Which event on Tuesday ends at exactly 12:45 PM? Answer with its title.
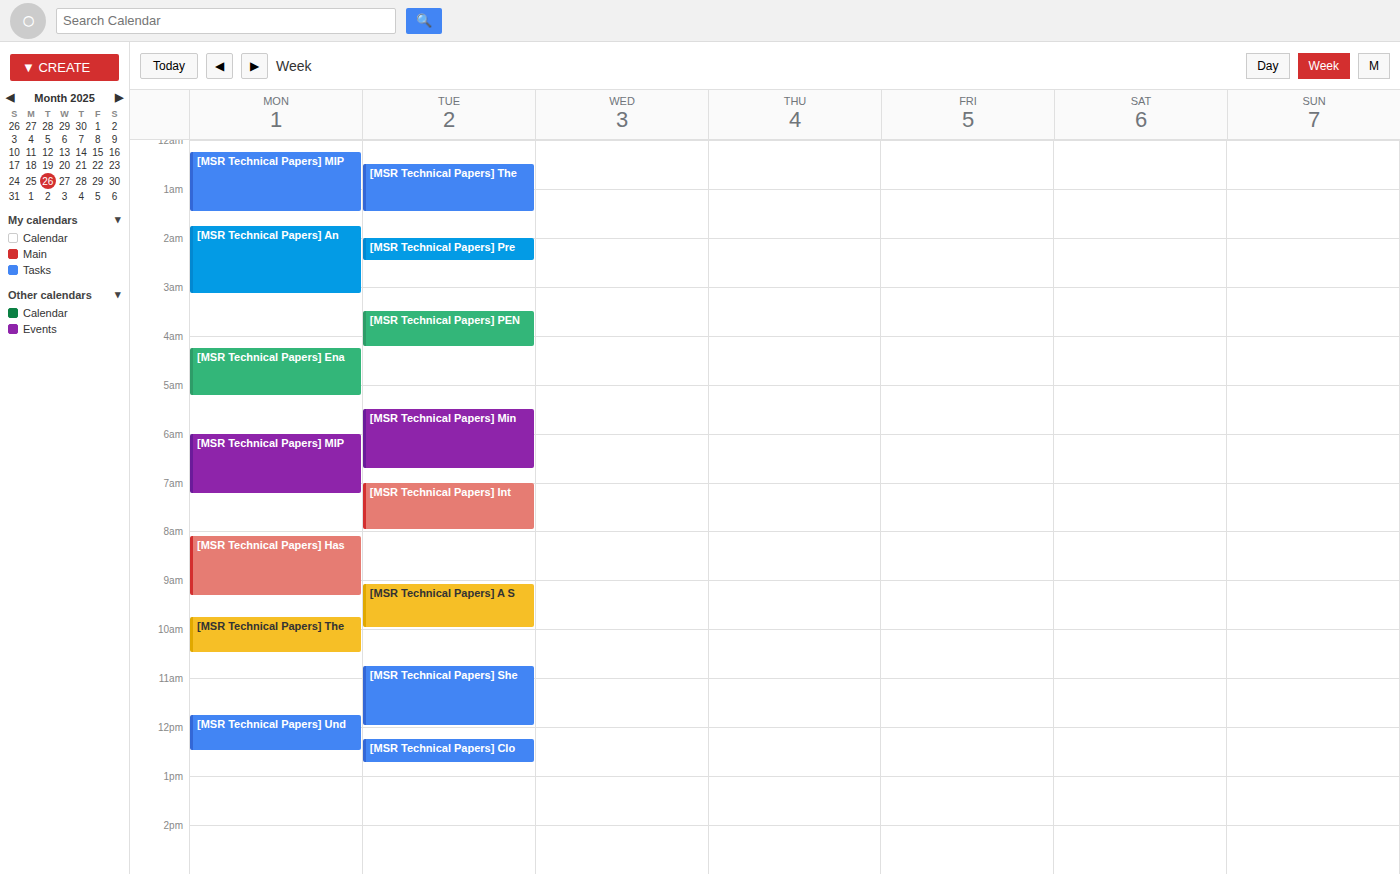
"[MSR Technical Papers] Clo"